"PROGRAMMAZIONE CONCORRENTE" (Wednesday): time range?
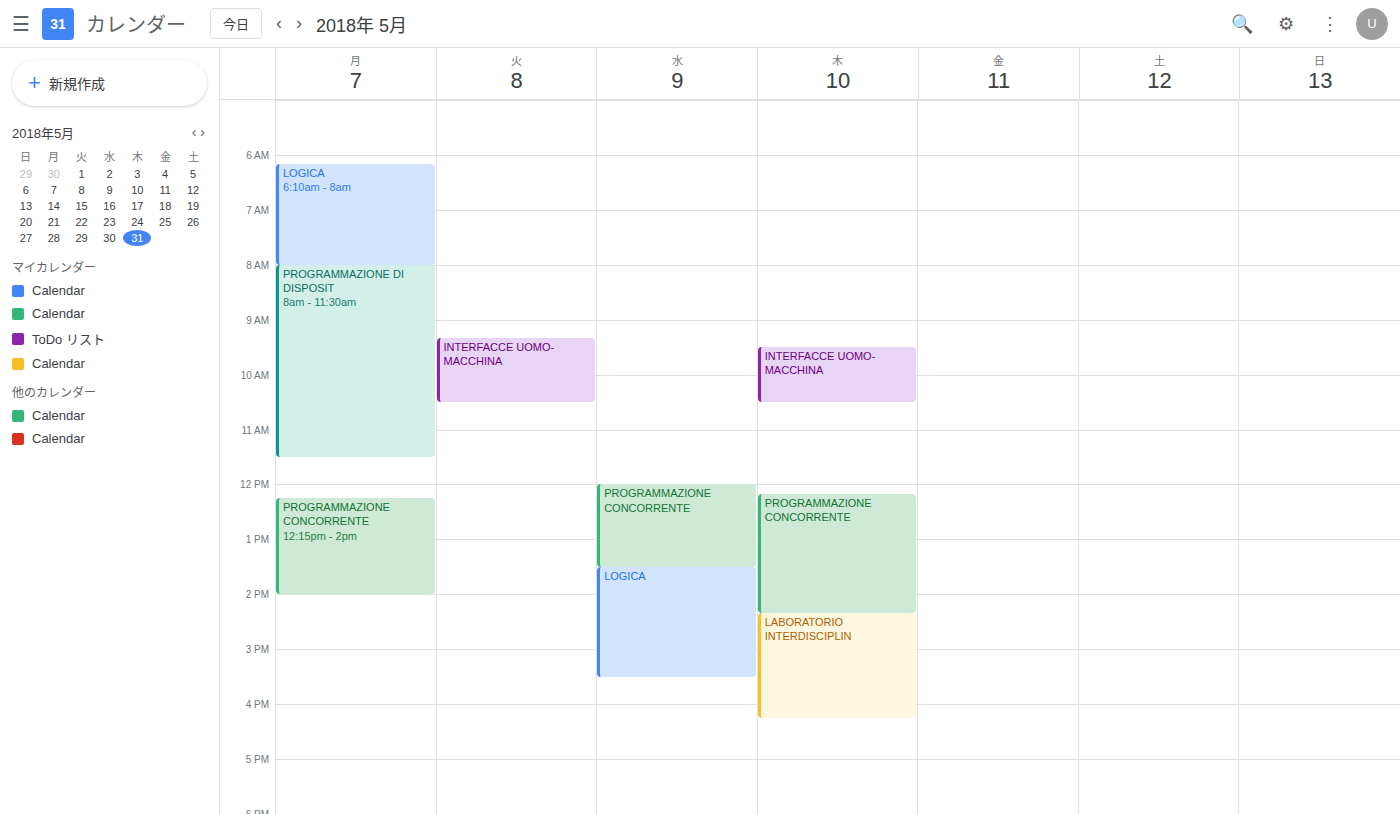
12:00 PM to 1:30 PM